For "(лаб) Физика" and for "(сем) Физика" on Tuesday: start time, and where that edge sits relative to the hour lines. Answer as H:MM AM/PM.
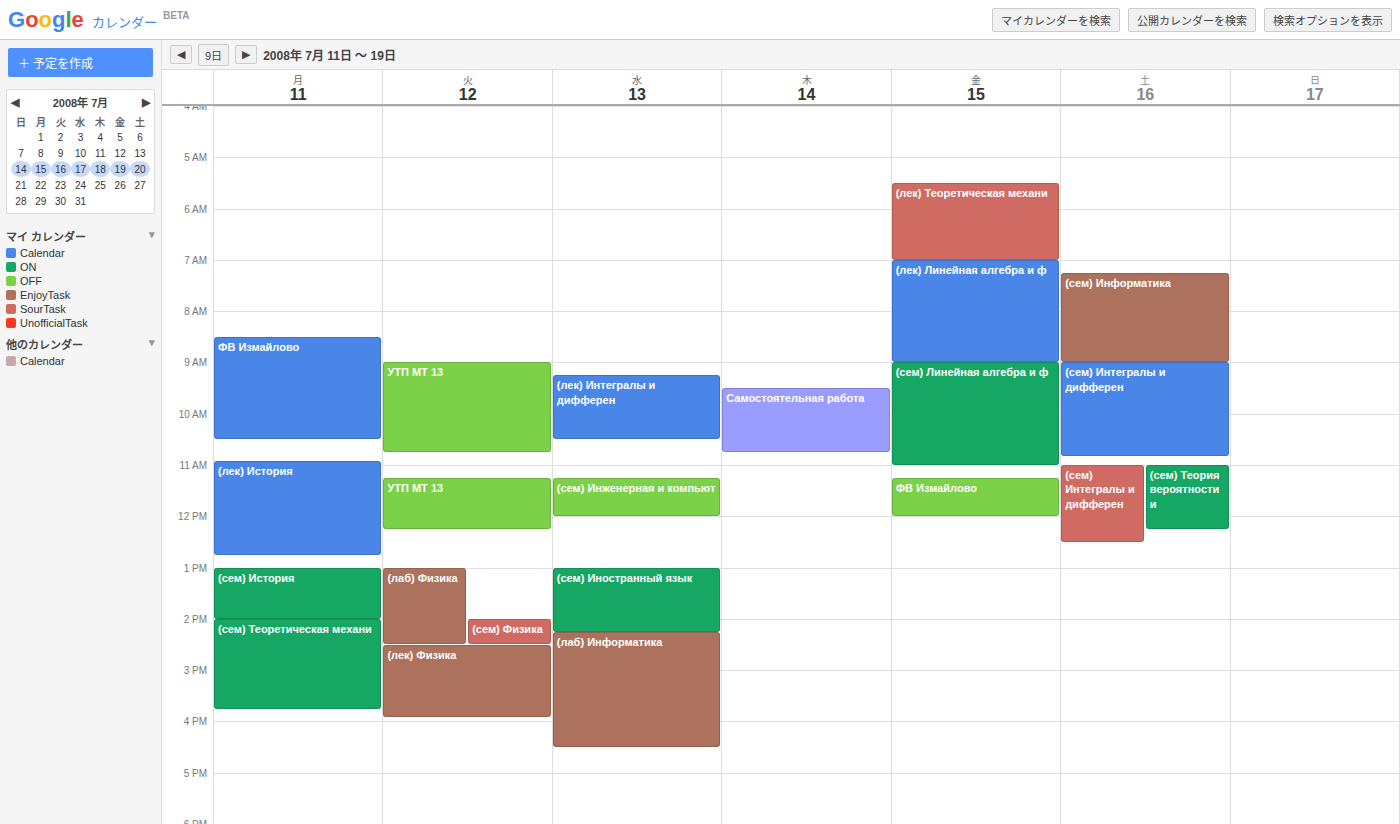
"(лаб) Физика": 1:00 PM, exactly on the 1 PM line. "(сем) Физика": 2:00 PM, exactly on the 2 PM line.